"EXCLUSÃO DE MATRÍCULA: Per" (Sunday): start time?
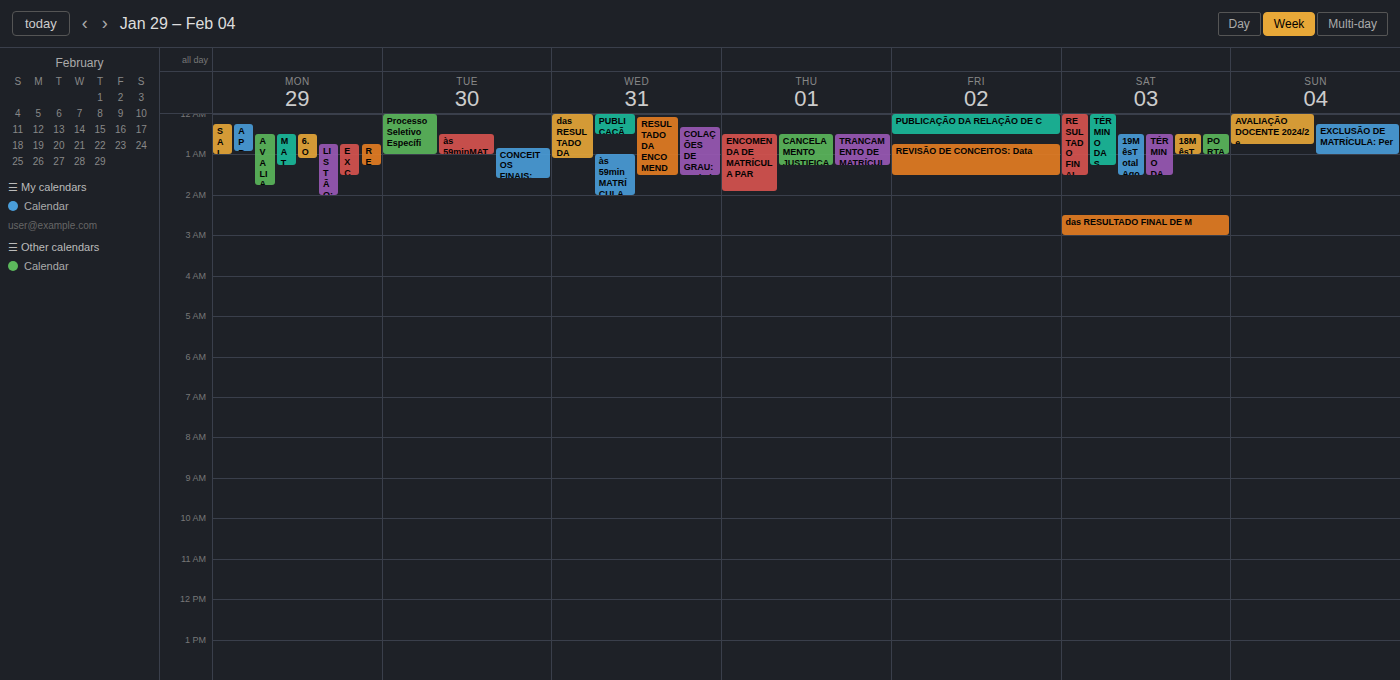
12:15 AM